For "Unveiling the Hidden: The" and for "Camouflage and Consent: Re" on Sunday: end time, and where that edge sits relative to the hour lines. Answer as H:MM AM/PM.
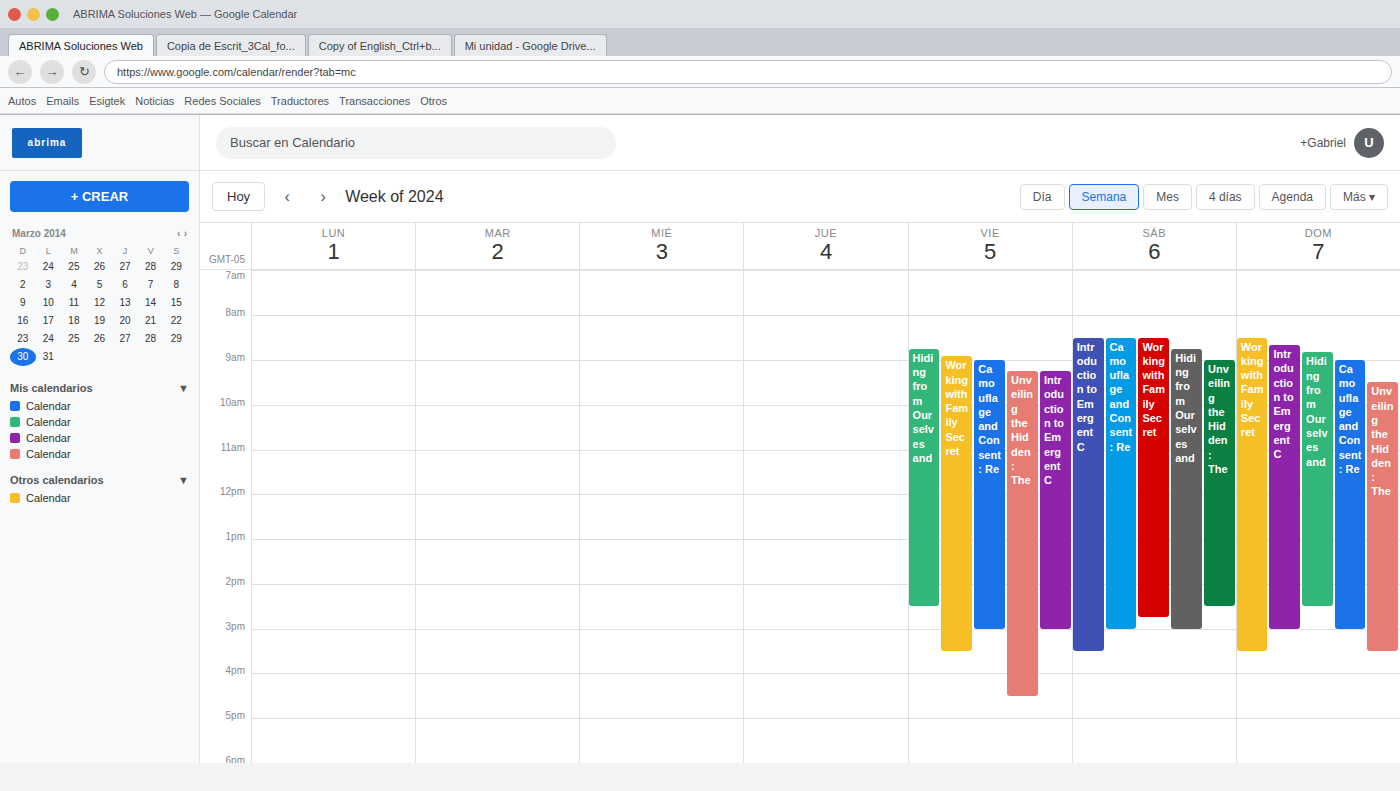
"Unveiling the Hidden: The": 3:30 PM, halfway between the 3 PM and 4 PM lines. "Camouflage and Consent: Re": 3:00 PM, exactly on the 3 PM line.